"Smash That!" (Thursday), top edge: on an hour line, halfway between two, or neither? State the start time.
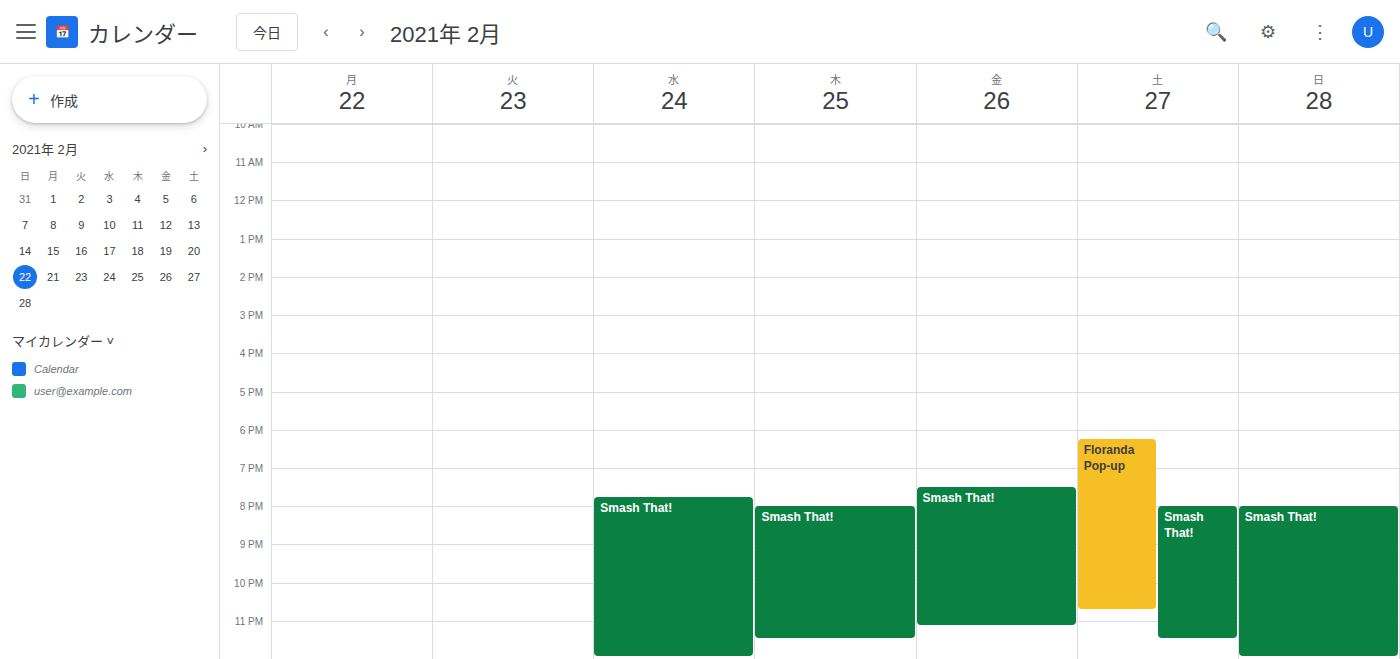
8:00 PM -- exactly on the 8 PM line.